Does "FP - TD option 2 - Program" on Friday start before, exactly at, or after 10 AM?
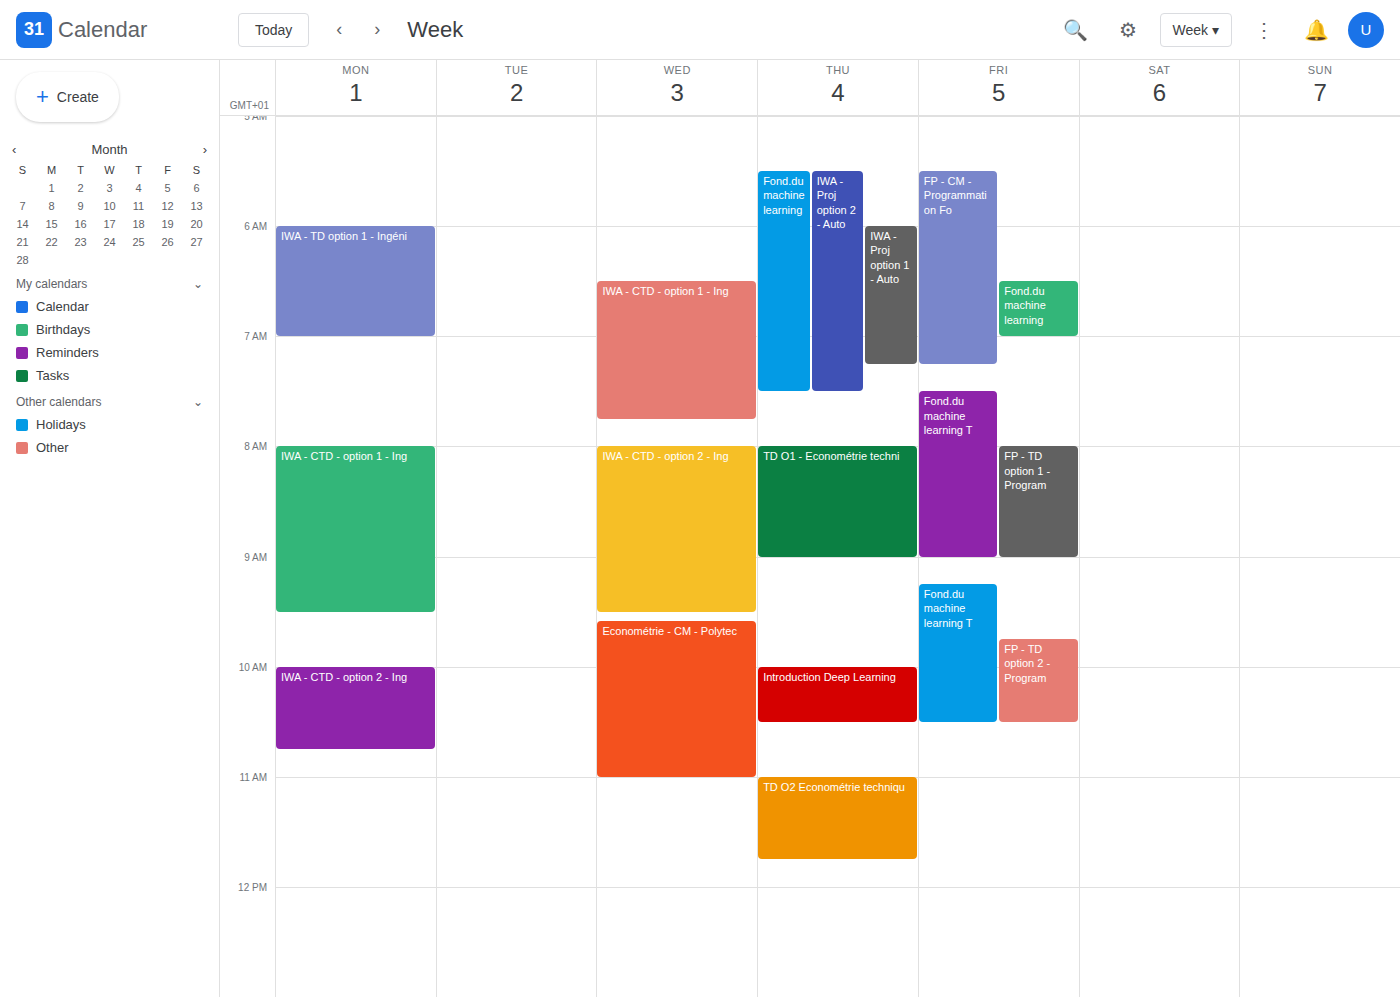
9:45 AM -- before 10 AM, 15 minutes above the 10 AM line.